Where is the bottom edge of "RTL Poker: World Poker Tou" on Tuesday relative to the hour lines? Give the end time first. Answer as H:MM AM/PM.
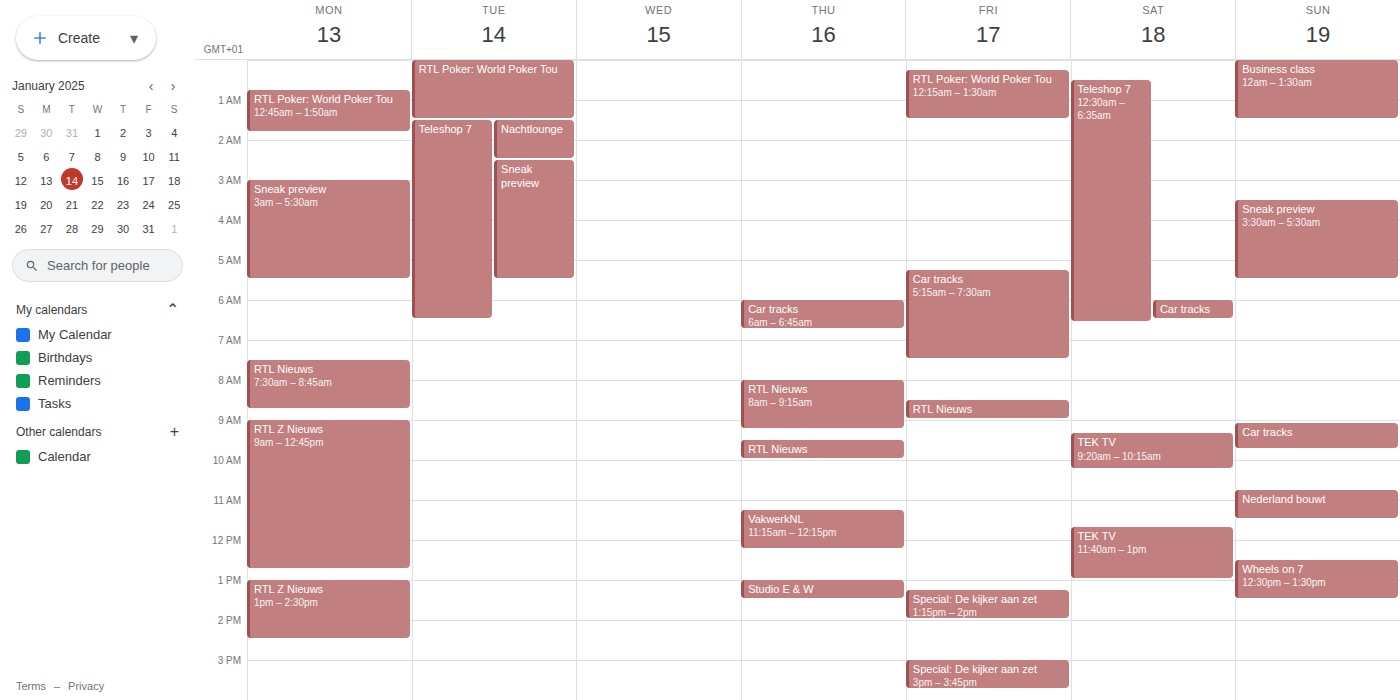
1:30 AM -- halfway between the 1 AM and 2 AM lines.